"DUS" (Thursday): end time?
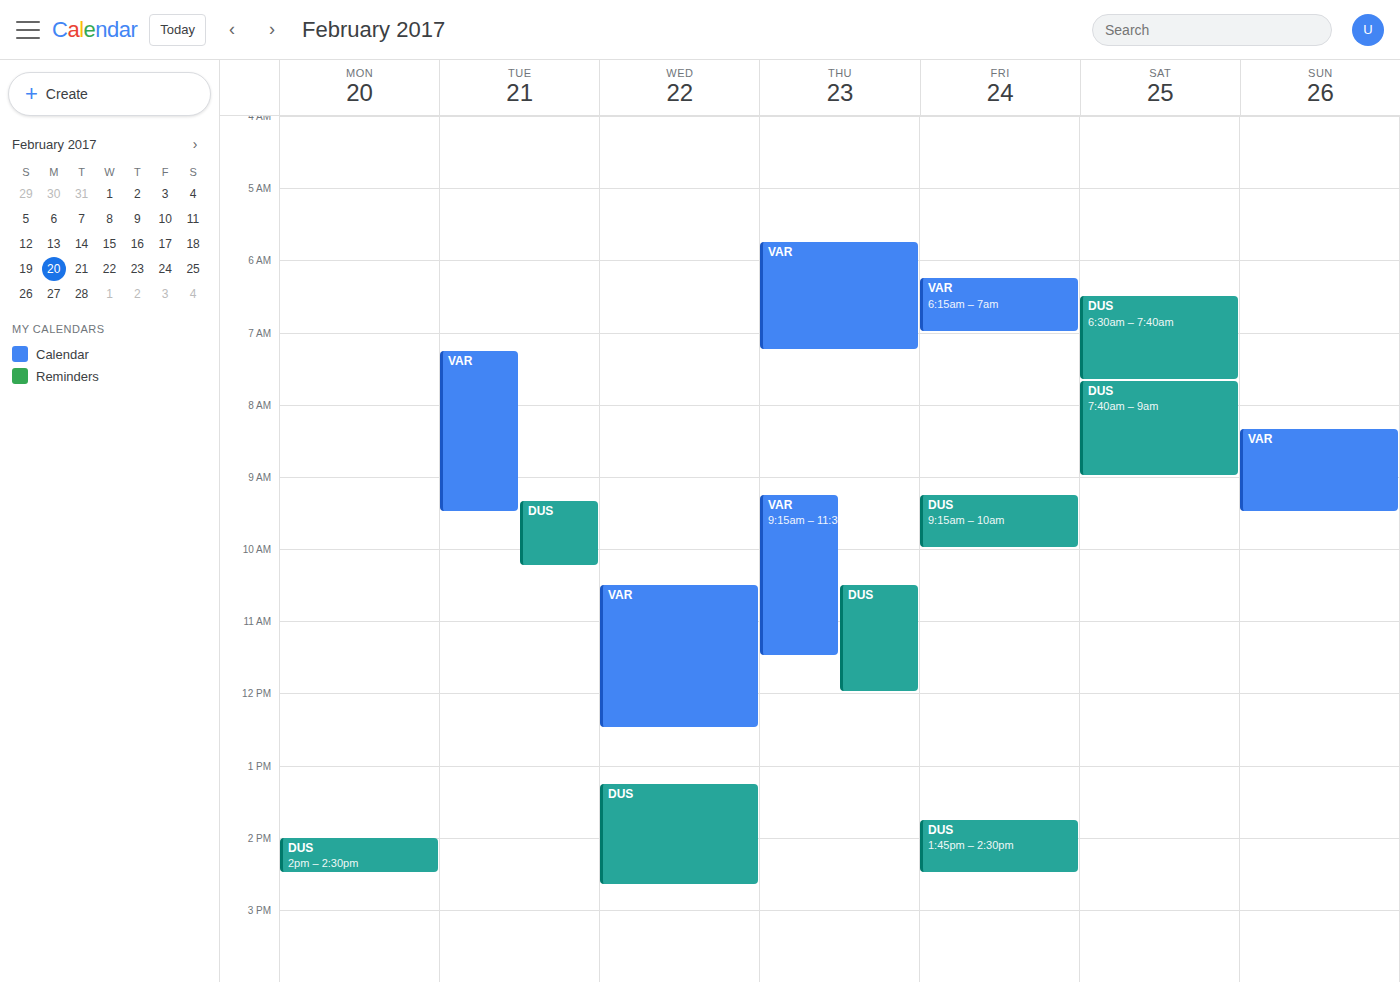
12:00 PM